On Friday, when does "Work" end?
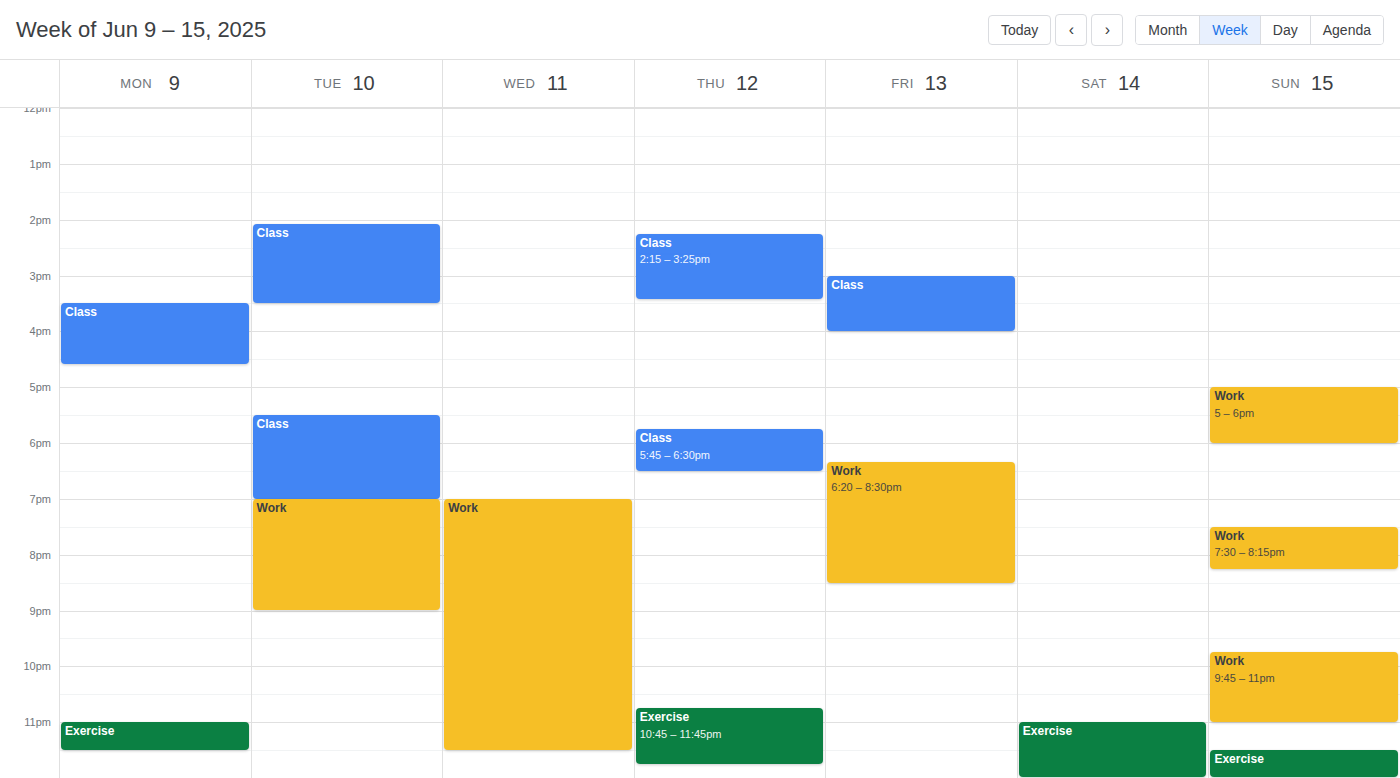
8:30 PM